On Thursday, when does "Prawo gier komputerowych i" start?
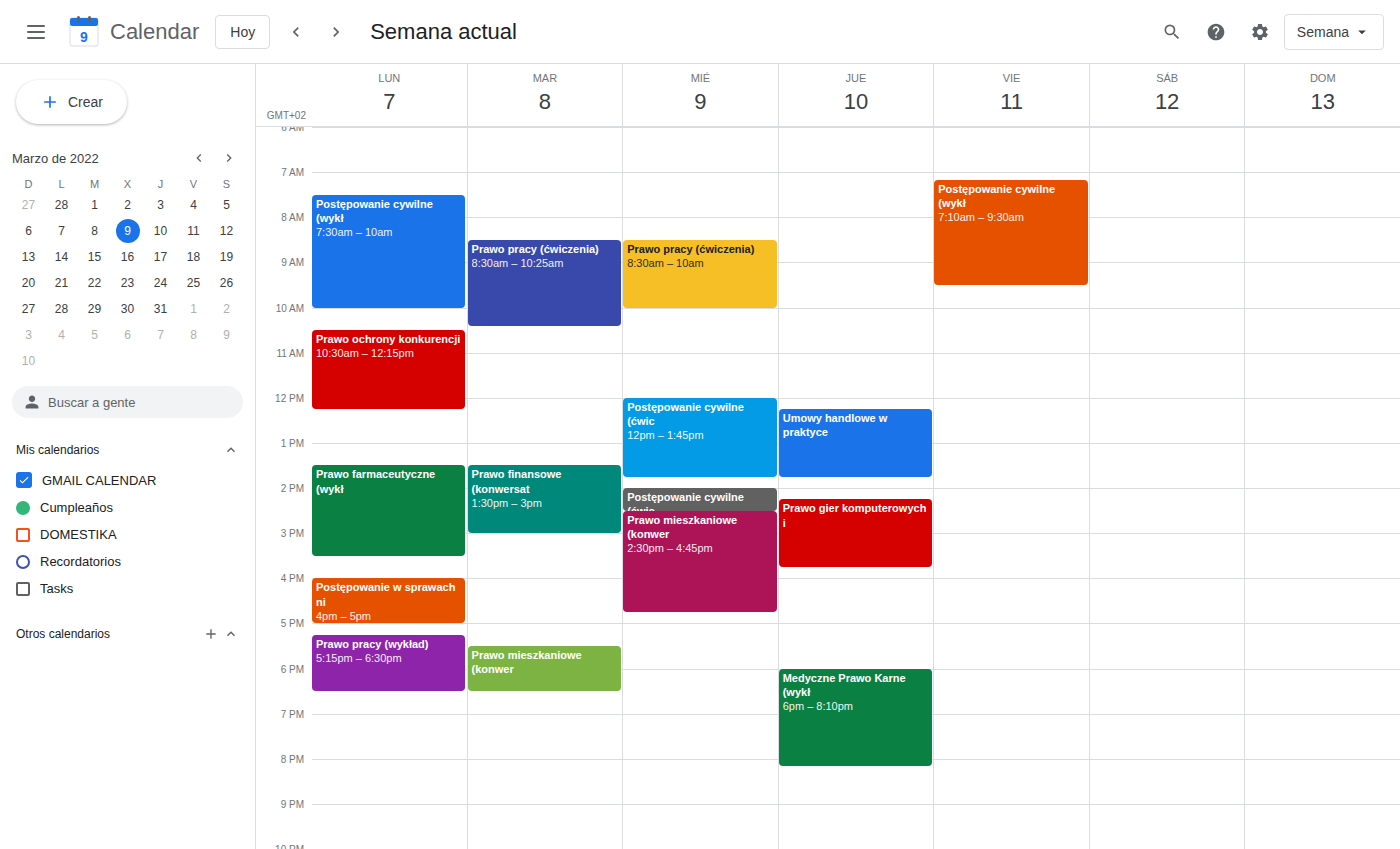
2:15 PM